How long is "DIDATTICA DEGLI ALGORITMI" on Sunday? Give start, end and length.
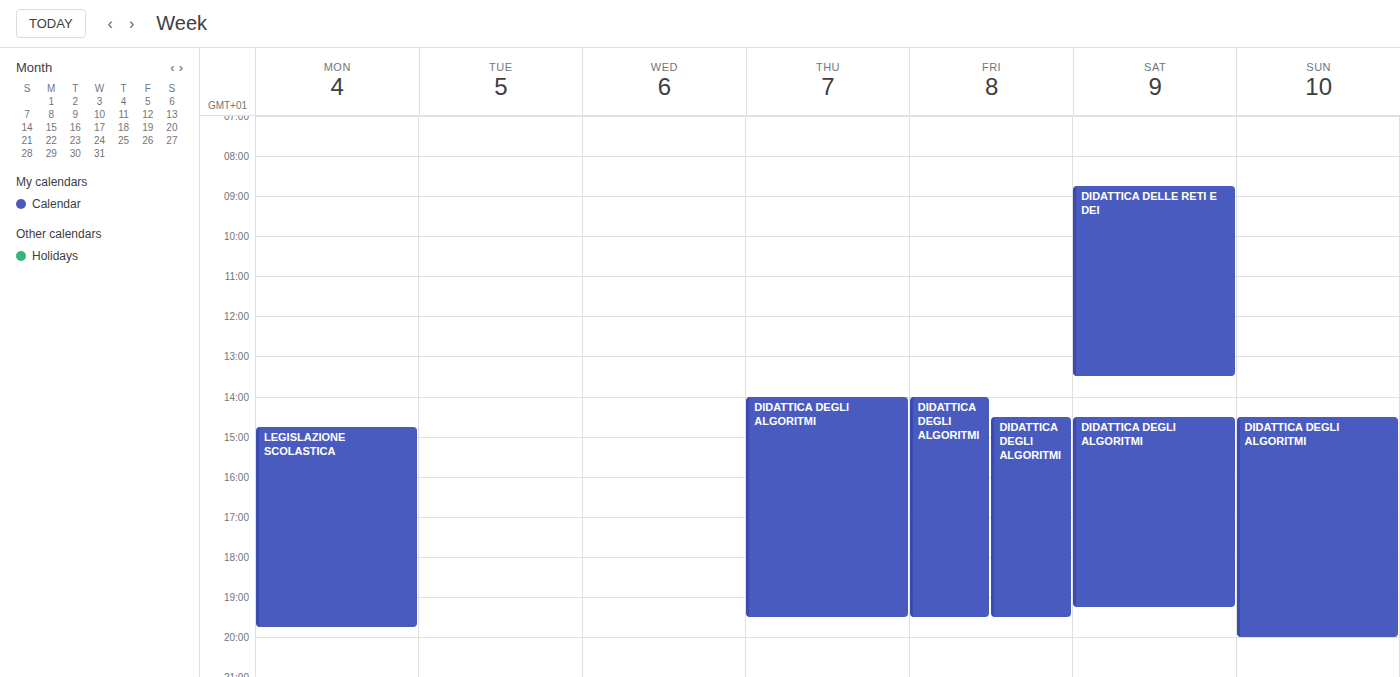
2:30 PM to 8:00 PM, 5 hours 30 minutes